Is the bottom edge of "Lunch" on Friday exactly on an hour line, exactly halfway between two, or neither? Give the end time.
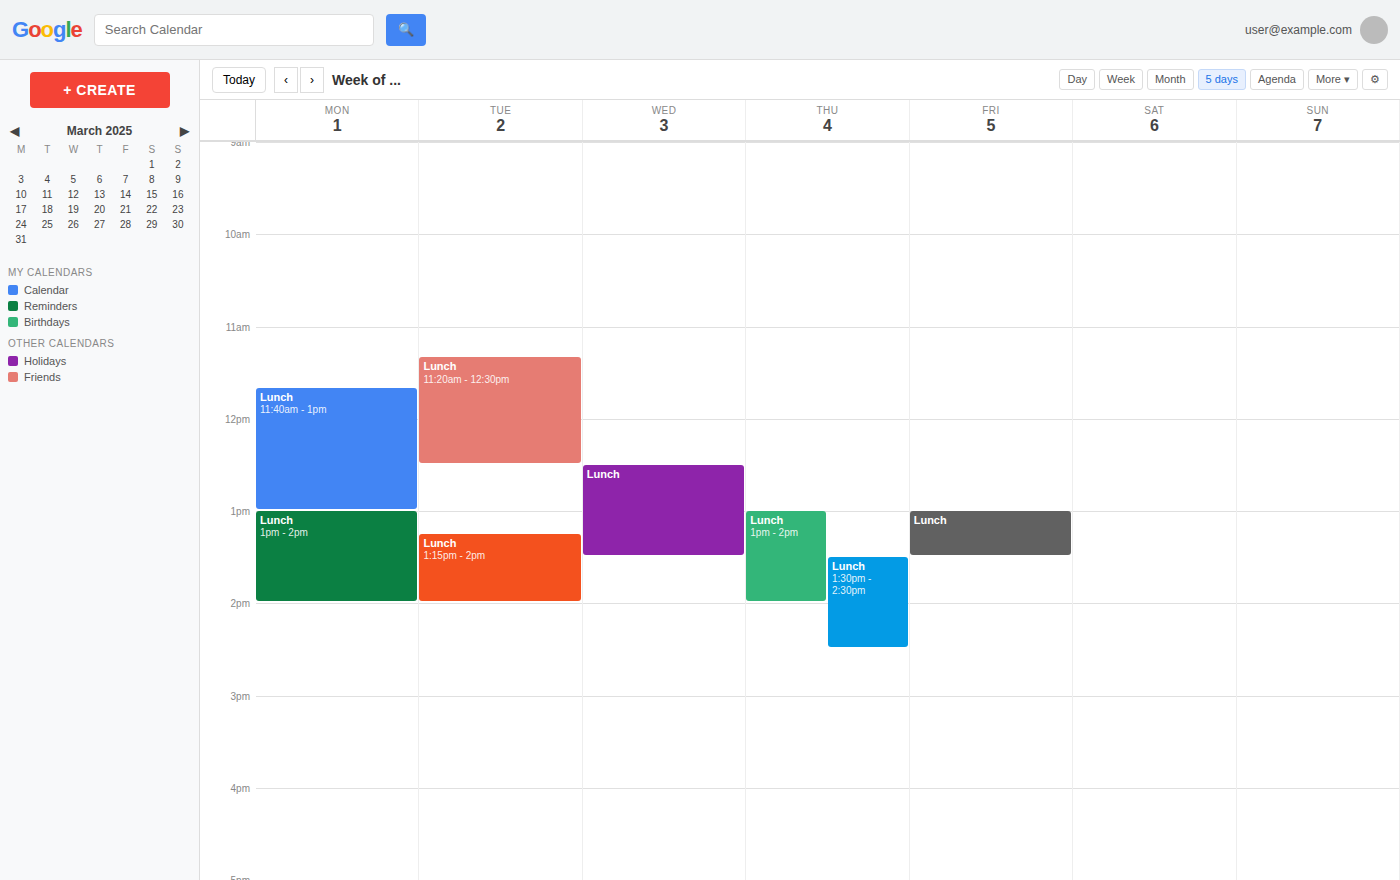
13:30 -- halfway between the 13:00 and 14:00 lines.